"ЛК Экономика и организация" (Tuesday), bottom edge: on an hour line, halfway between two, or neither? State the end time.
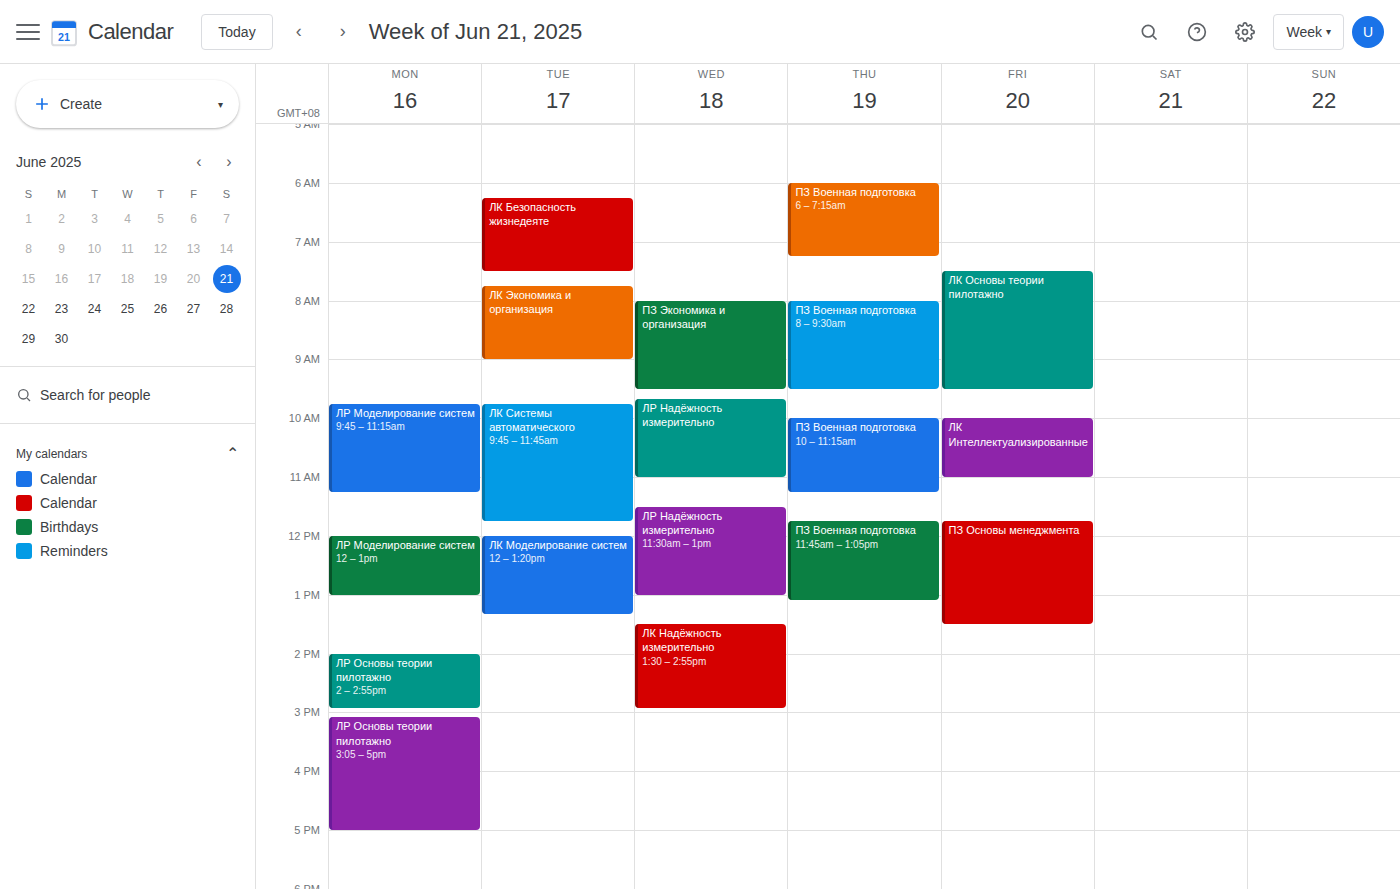
9:00 AM -- exactly on the 9 AM line.